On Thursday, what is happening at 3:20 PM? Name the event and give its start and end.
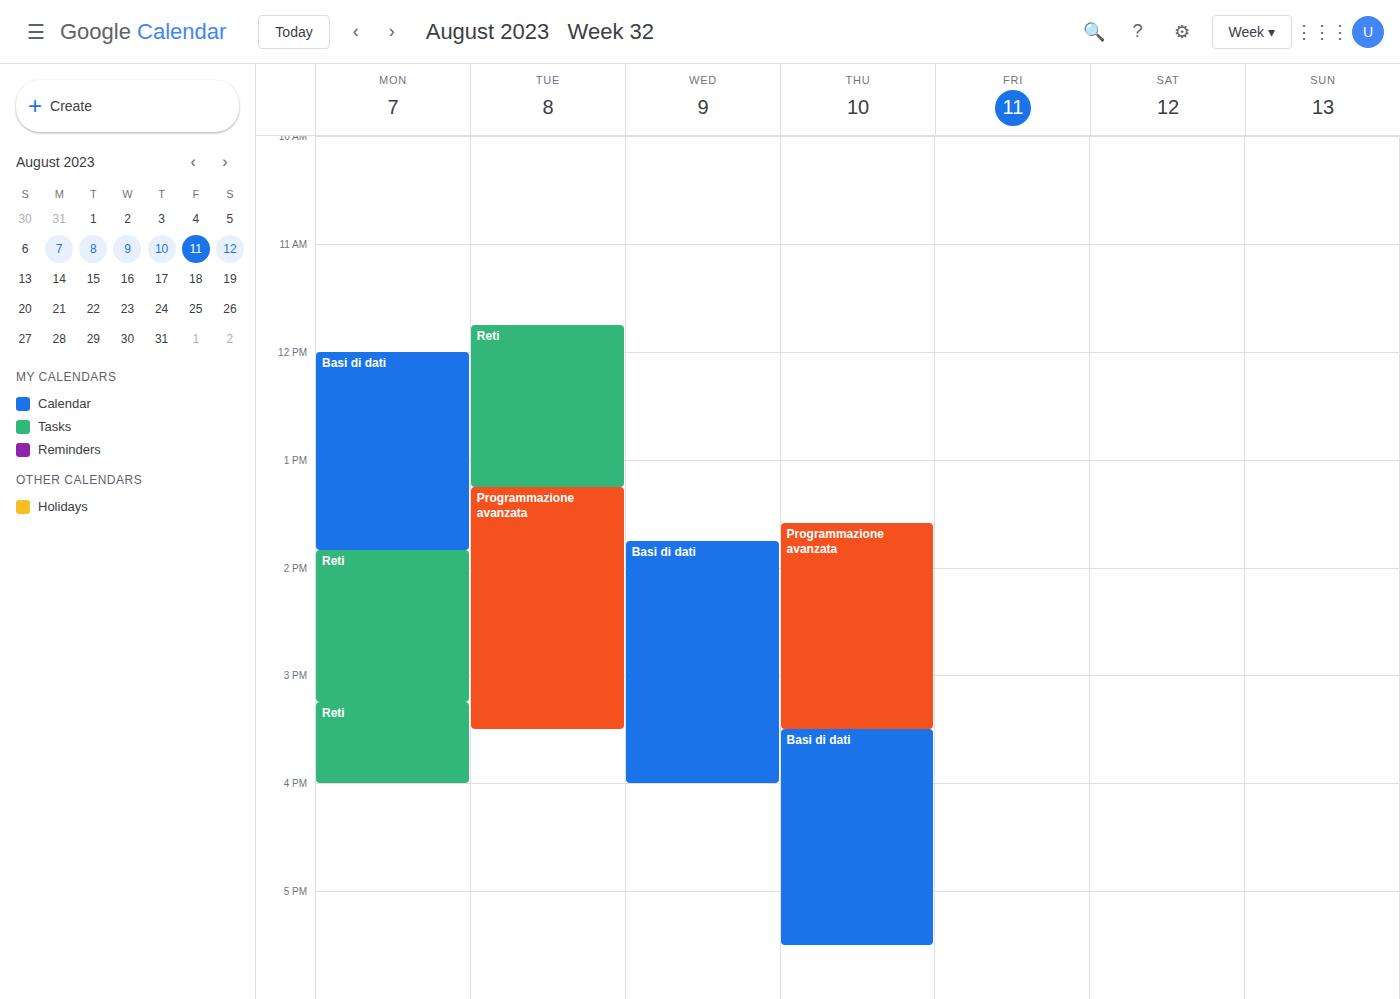
"Programmazione avanzata", 1:35 PM to 3:30 PM